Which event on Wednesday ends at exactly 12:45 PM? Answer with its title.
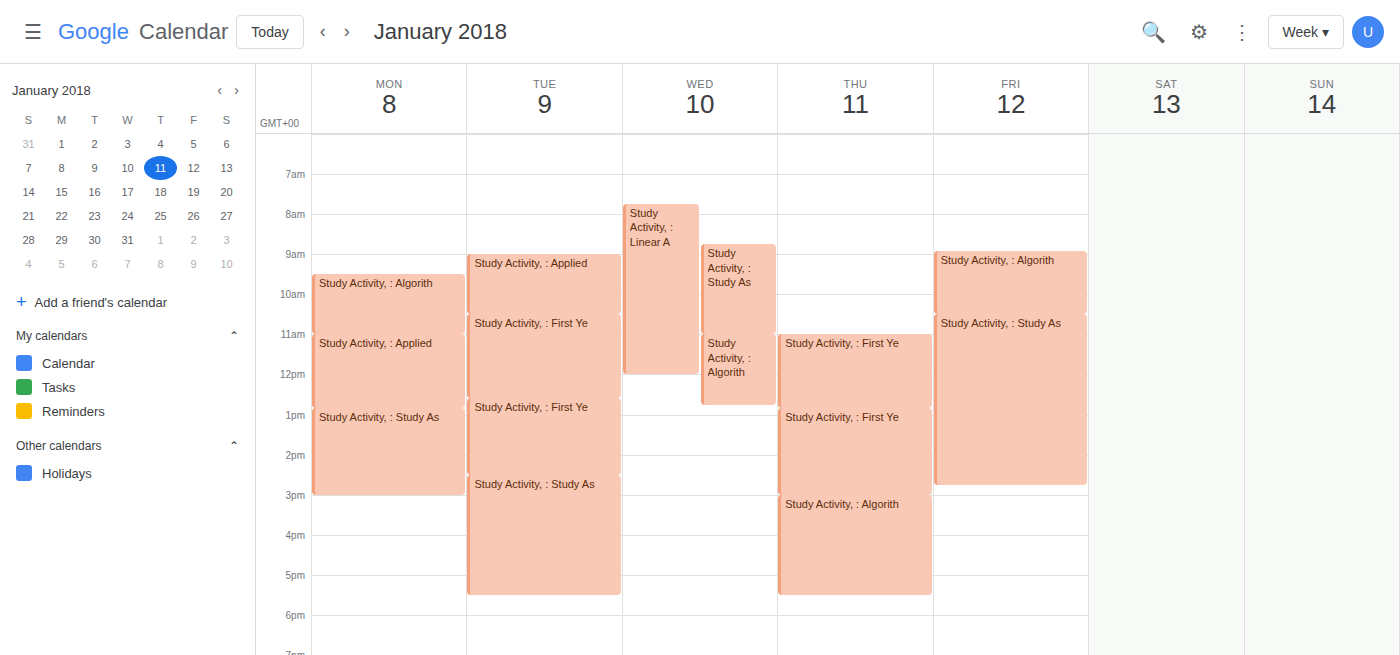
"Study Activity, : Algorith"